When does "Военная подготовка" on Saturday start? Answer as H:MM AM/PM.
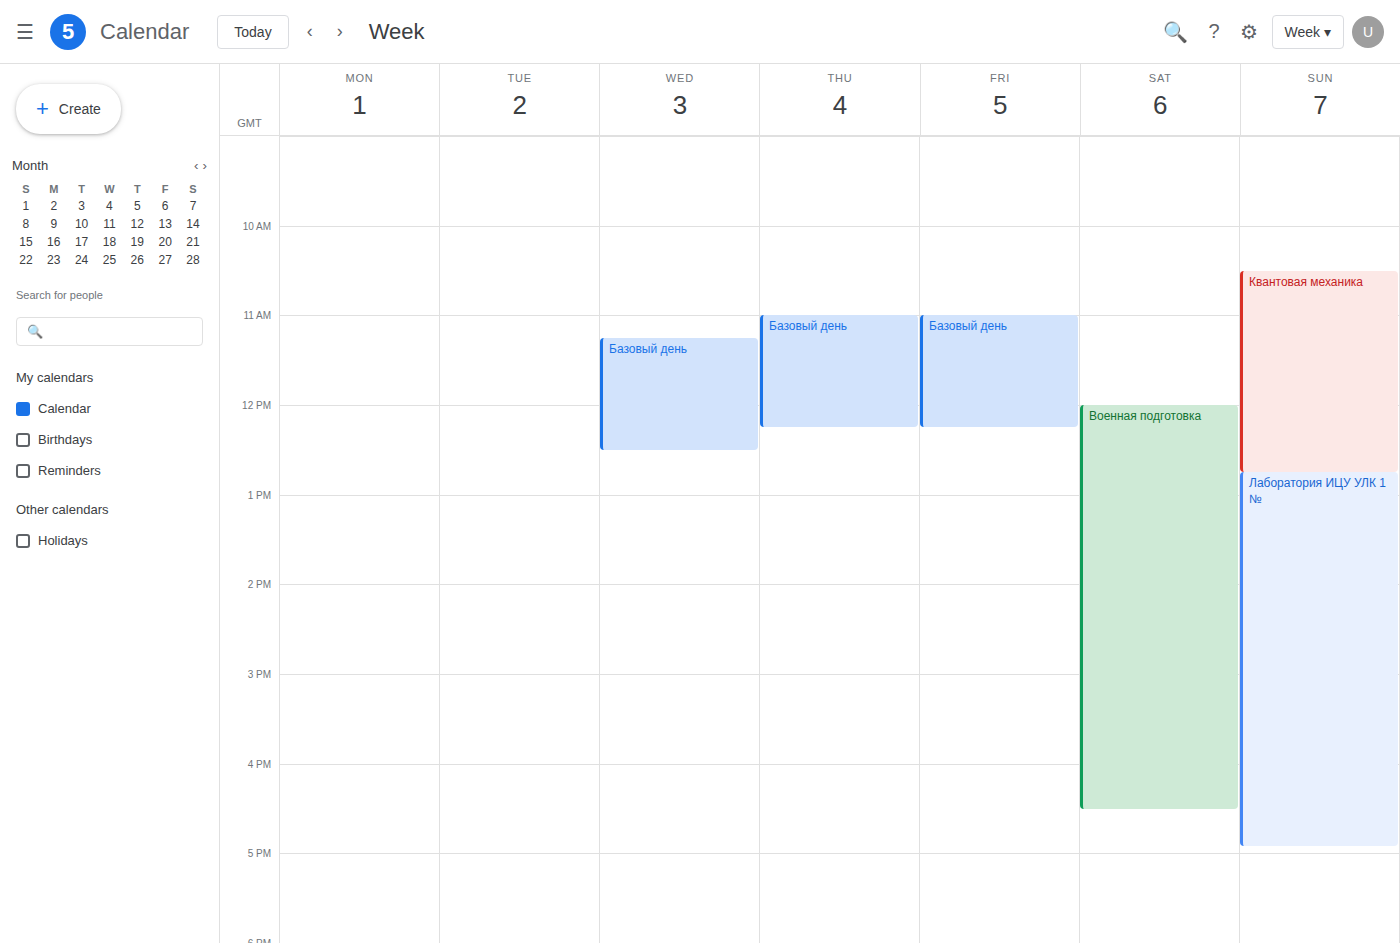
12:00 PM